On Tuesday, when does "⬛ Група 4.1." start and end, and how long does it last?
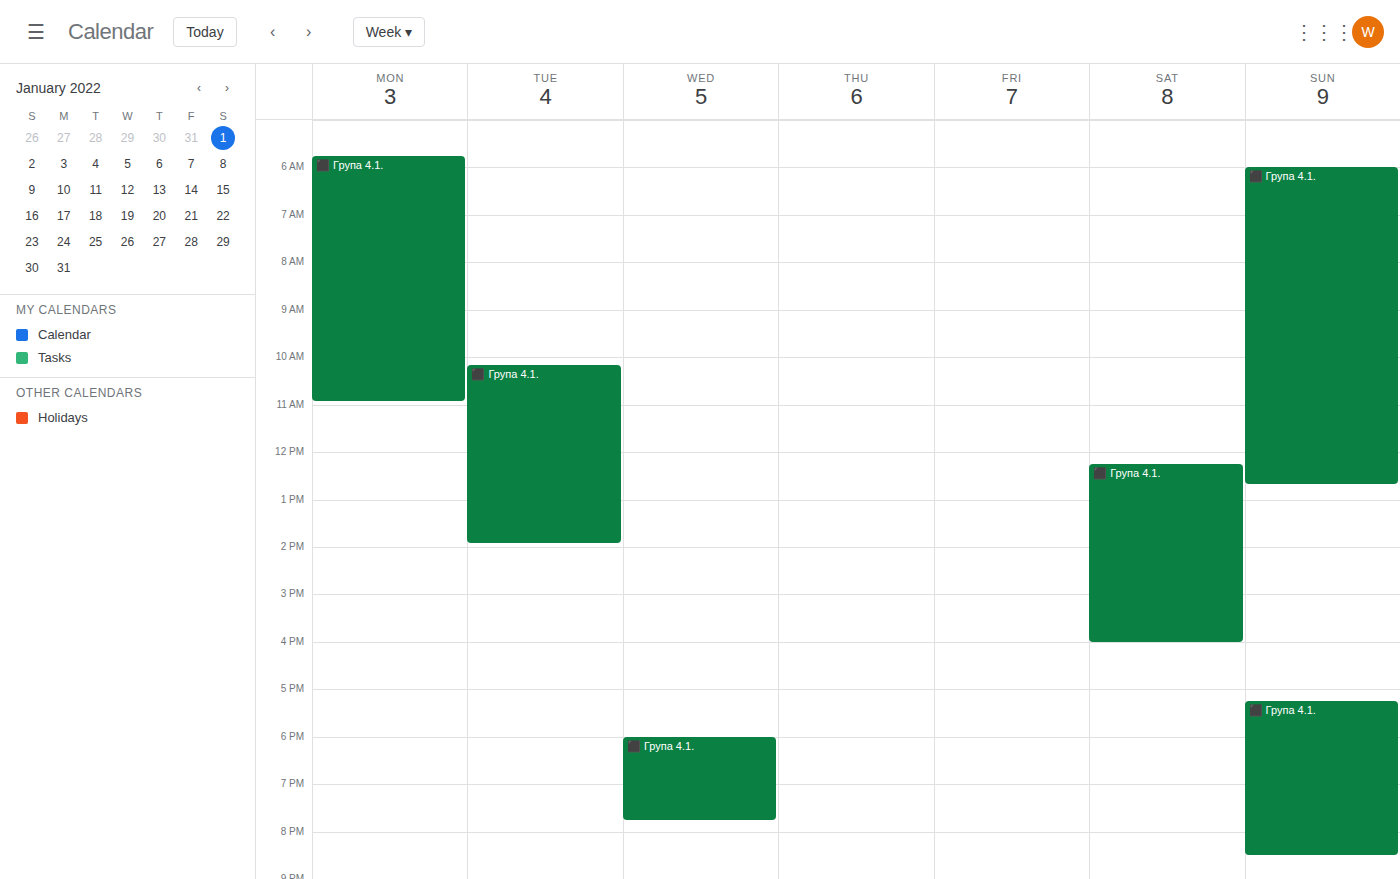
10:10 AM to 1:55 PM, 3 hours 45 minutes